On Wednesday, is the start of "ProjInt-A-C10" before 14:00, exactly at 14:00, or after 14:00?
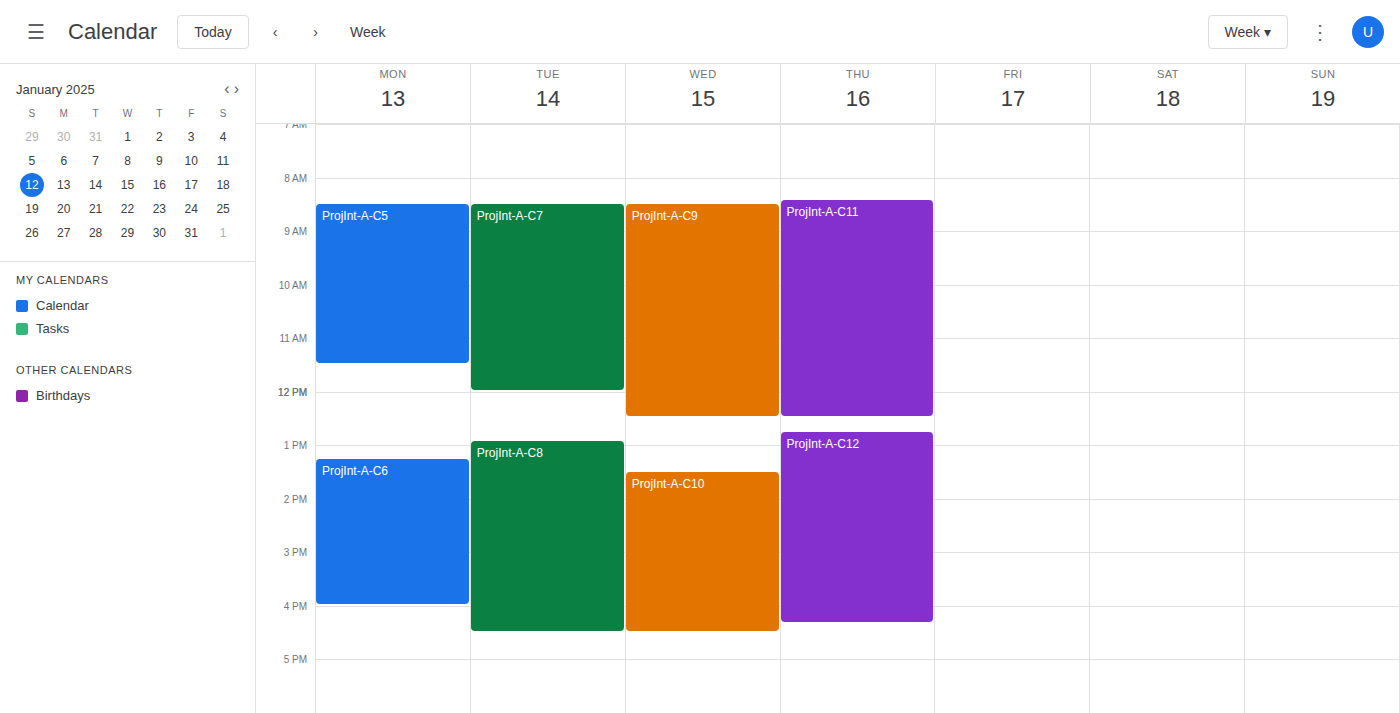
13:30 -- before 14:00, 30 minutes above the 14:00 line.